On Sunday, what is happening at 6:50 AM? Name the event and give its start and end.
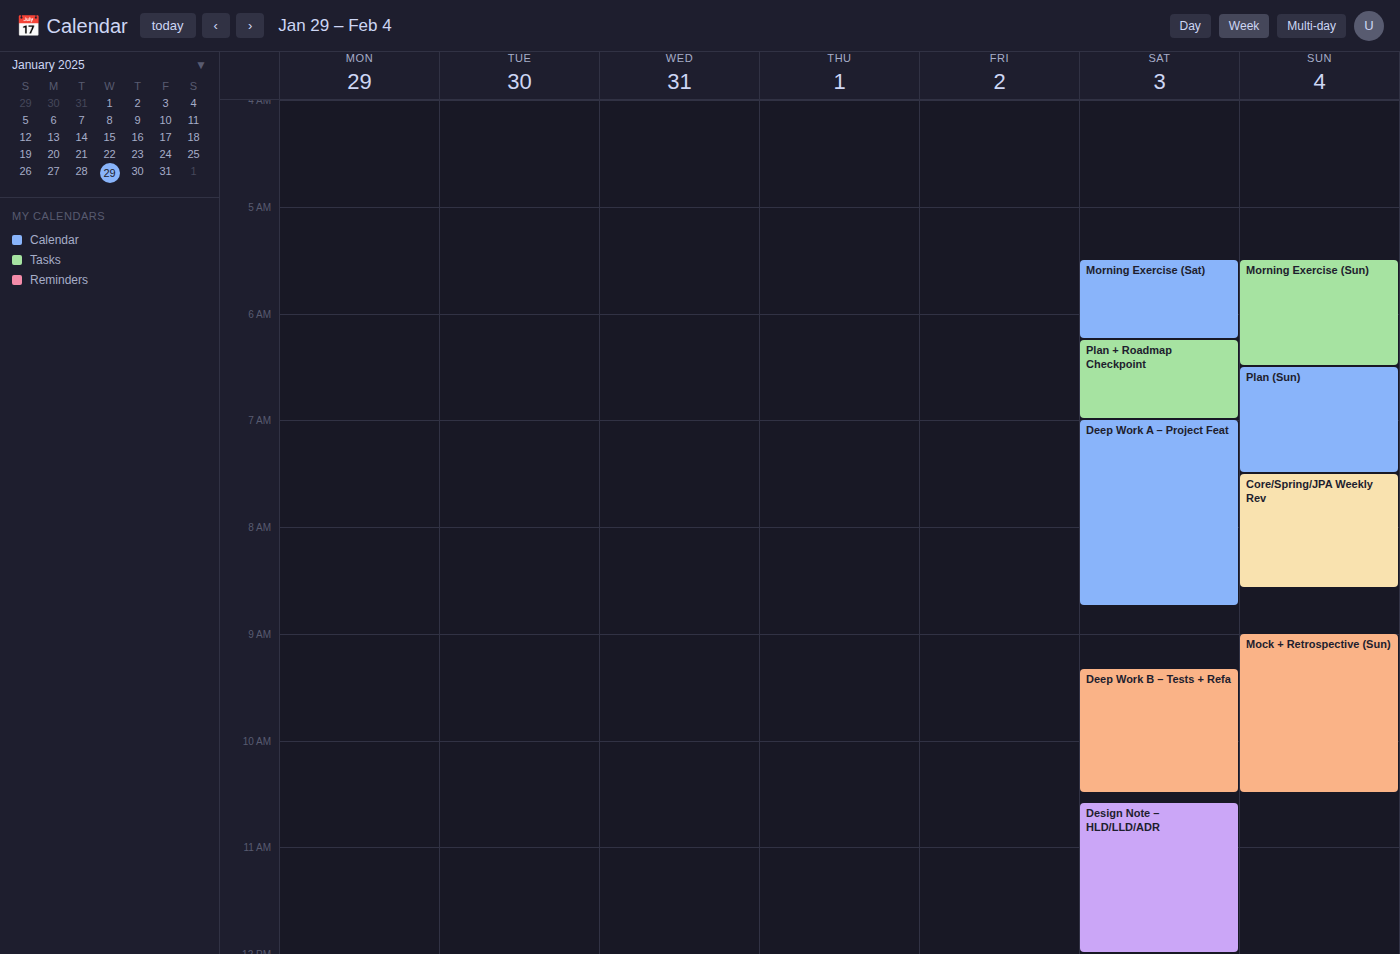
"Plan (Sun)", 6:30 AM to 7:30 AM